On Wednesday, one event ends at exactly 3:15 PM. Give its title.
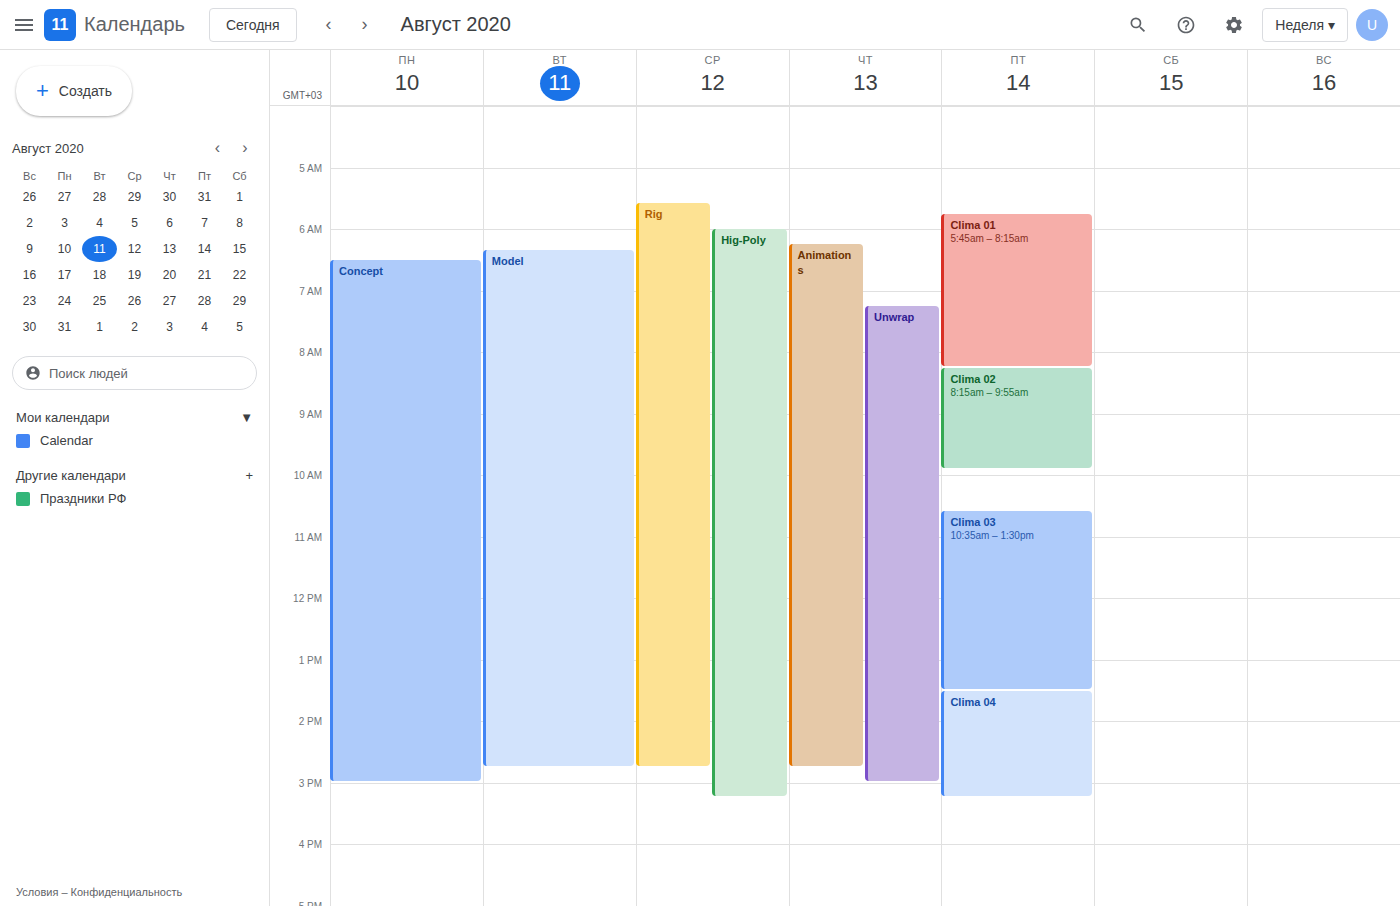
"Hig-Poly"